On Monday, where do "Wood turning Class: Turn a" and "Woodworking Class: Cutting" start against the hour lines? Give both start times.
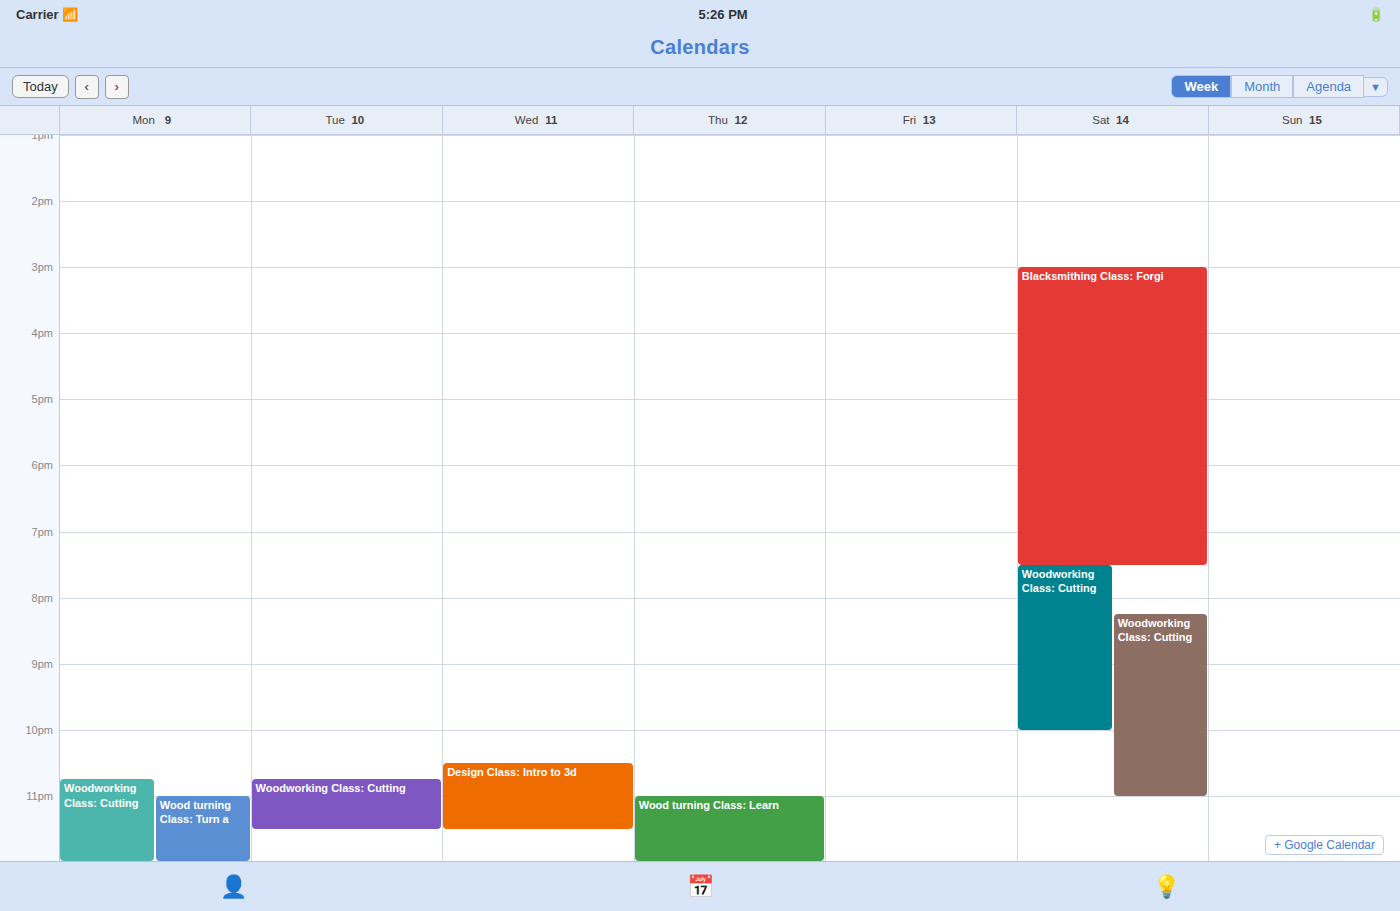
"Wood turning Class: Turn a": 23:00, exactly on the 23:00 line. "Woodworking Class: Cutting": 22:45, neither: three quarters of the way from the 22:00 line to the 23:00 line.